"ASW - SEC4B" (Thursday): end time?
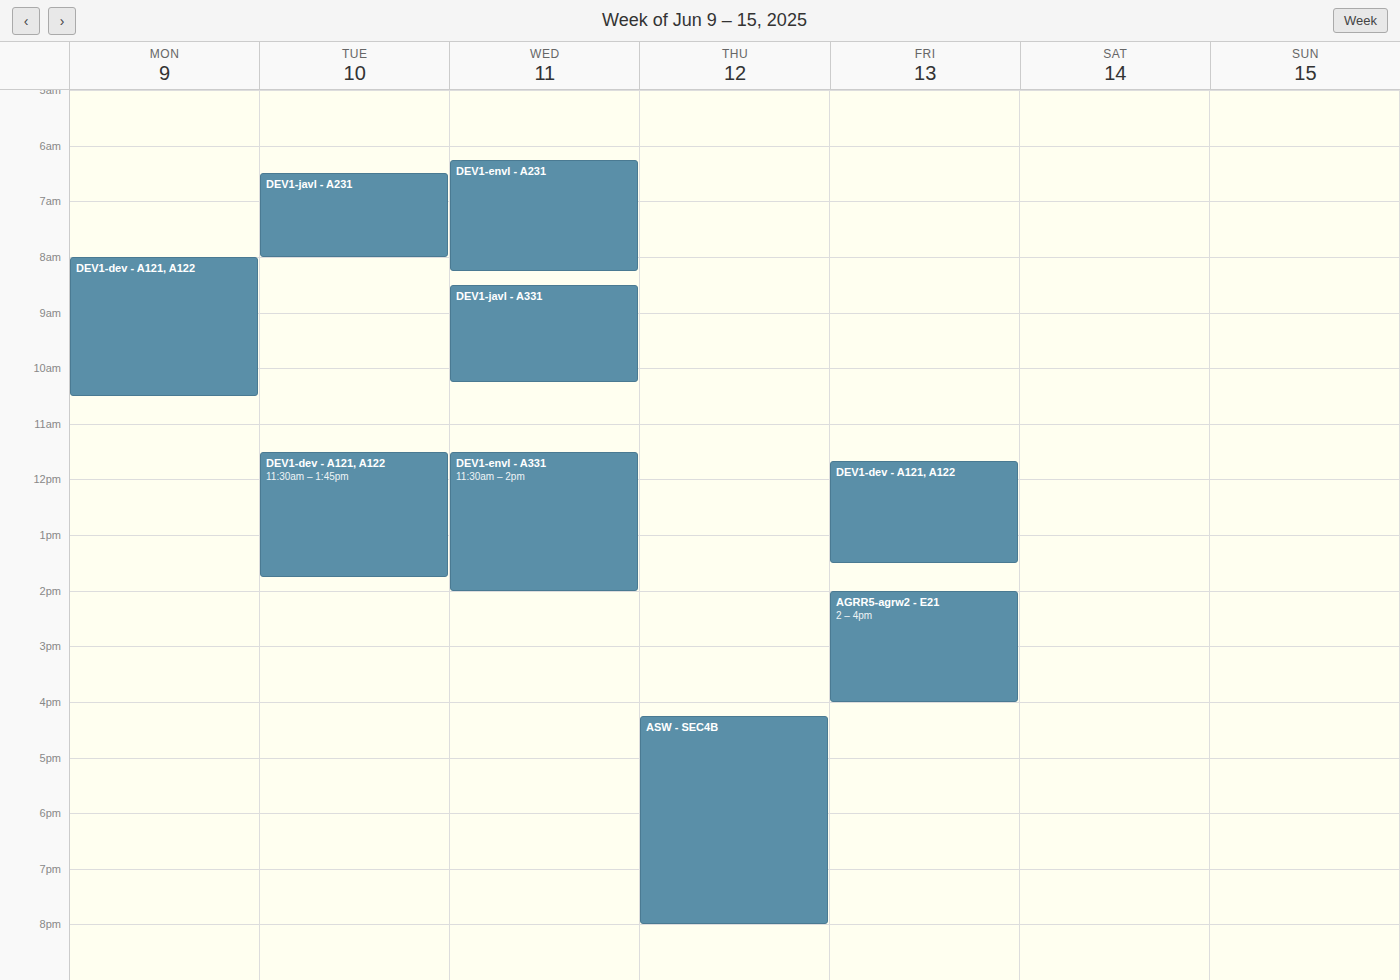
8:00 PM